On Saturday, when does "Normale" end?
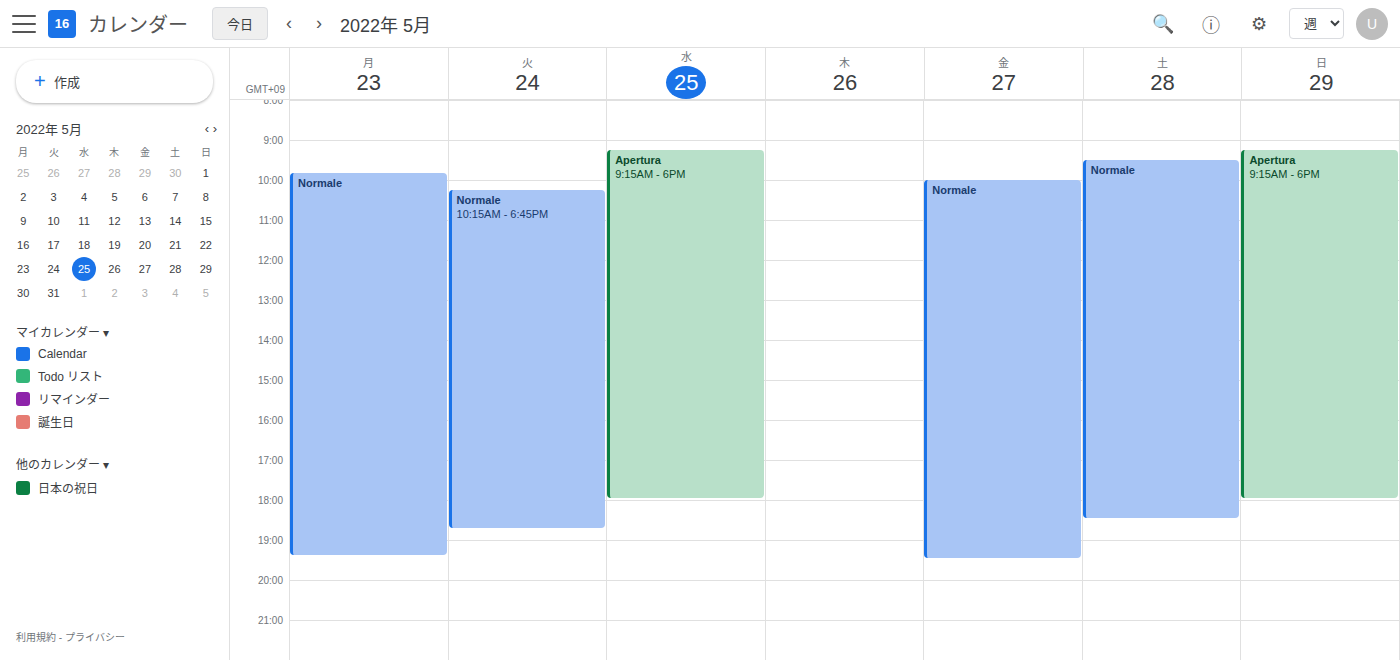
18:30